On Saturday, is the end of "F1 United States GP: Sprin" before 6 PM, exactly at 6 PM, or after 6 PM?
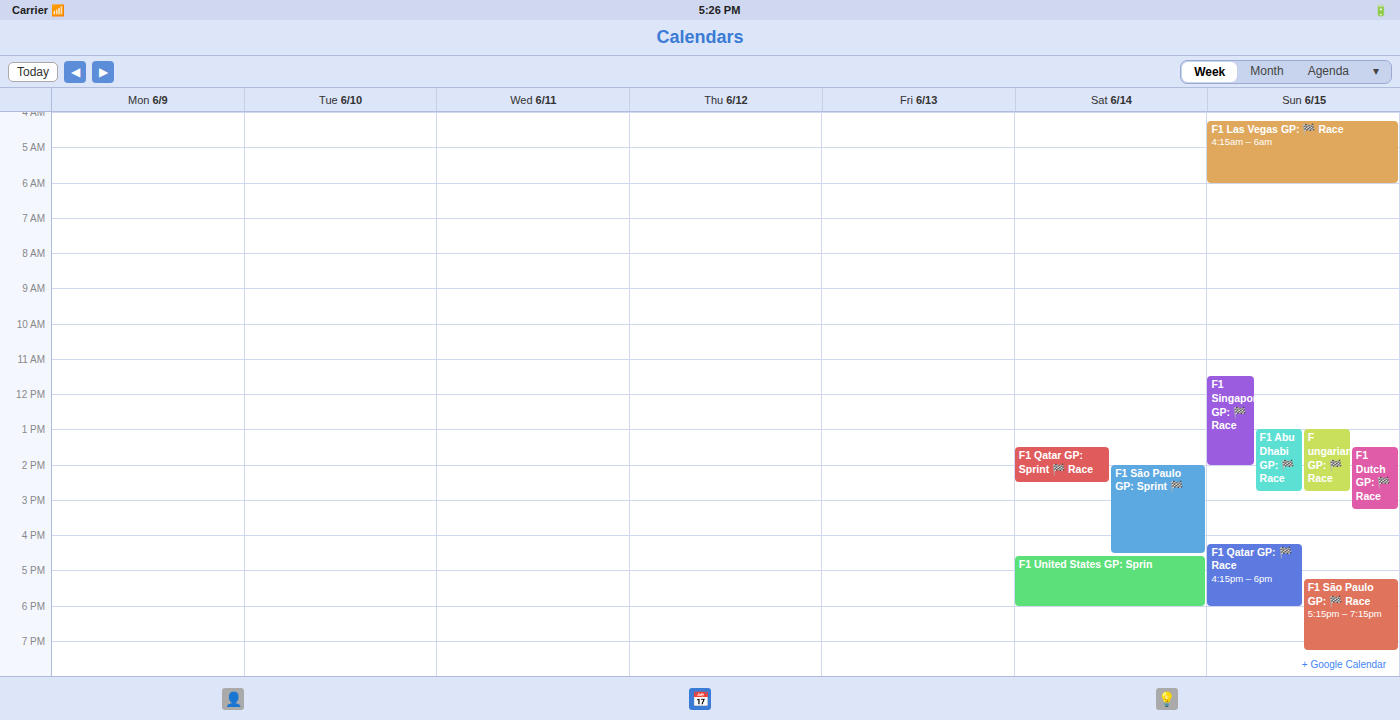
6:00 PM -- exactly at 6 PM, on the 6 PM line.